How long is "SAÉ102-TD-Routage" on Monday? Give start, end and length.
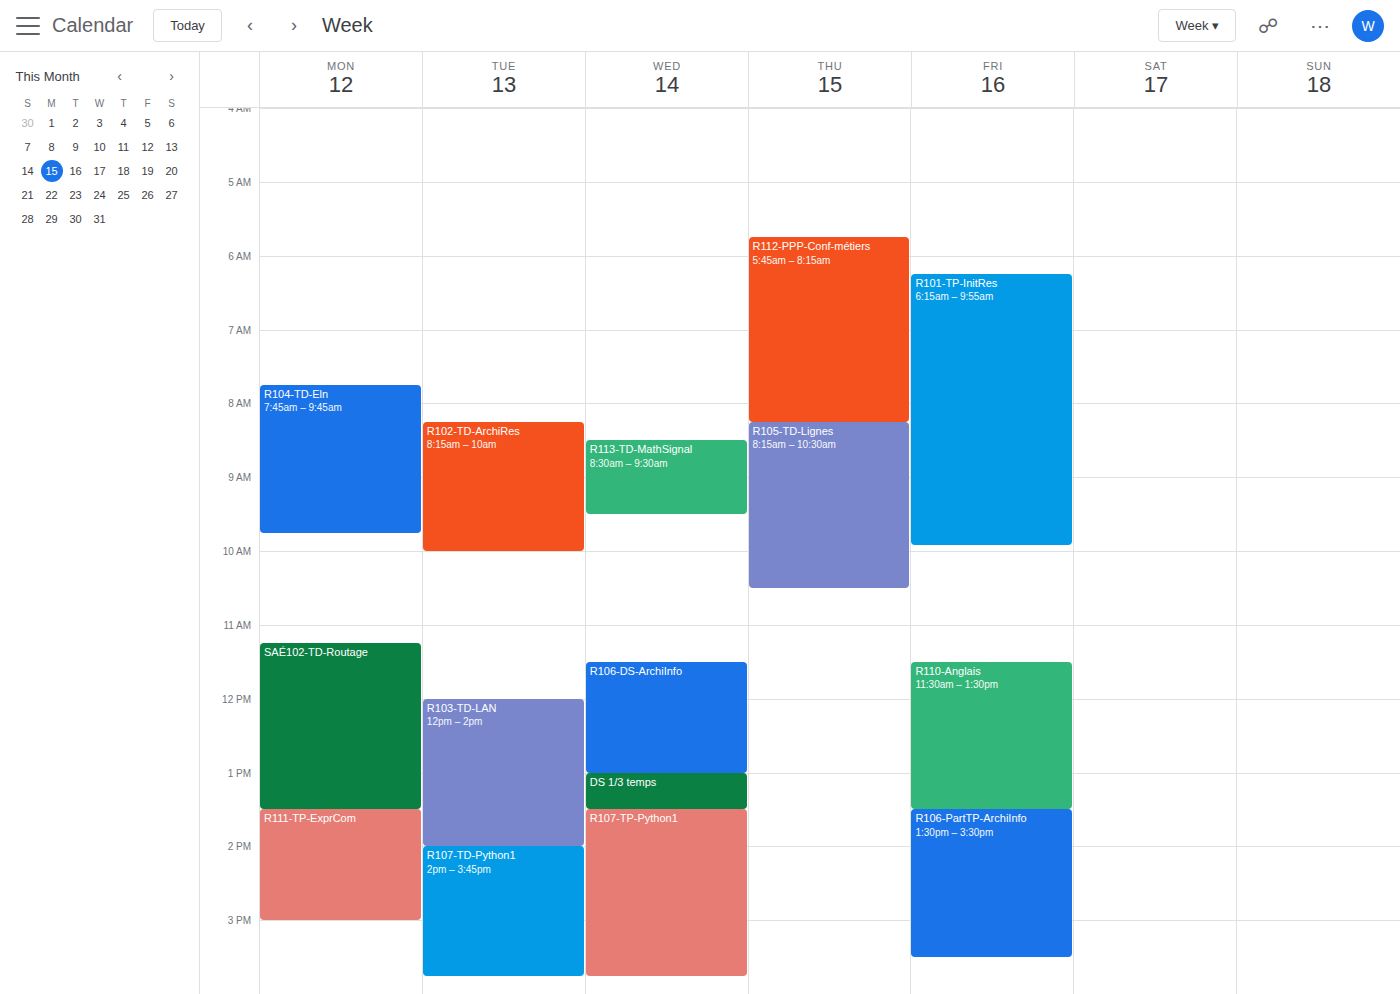
11:15 AM to 1:30 PM, 2 hours 15 minutes